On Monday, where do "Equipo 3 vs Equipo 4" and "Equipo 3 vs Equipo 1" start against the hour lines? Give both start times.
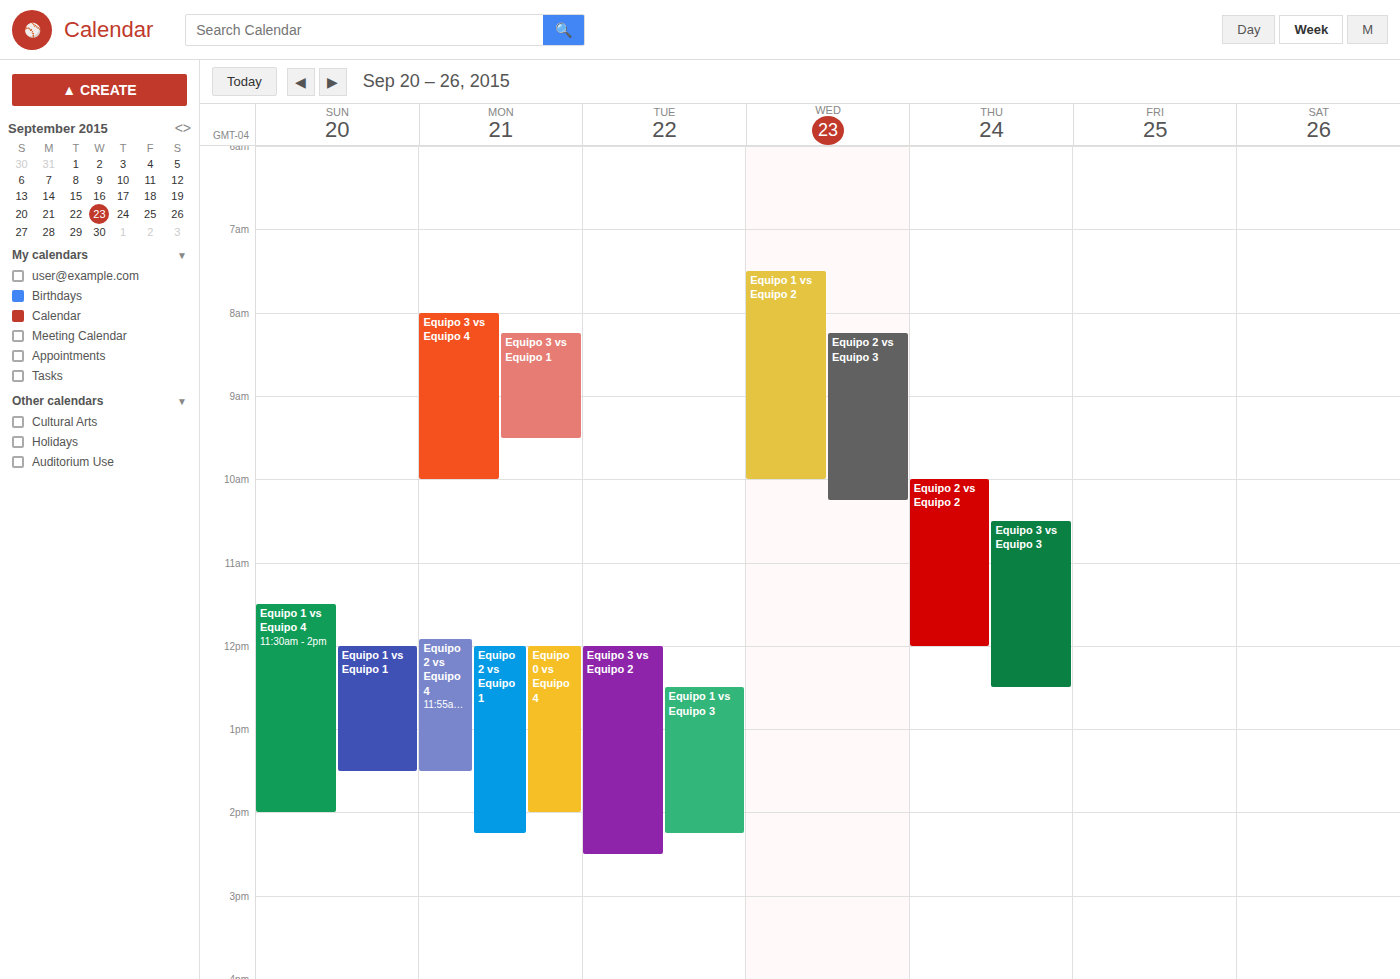
"Equipo 3 vs Equipo 4": 08:00, exactly on the 08:00 line. "Equipo 3 vs Equipo 1": 08:15, neither: a quarter of the way from the 08:00 line to the 09:00 line.